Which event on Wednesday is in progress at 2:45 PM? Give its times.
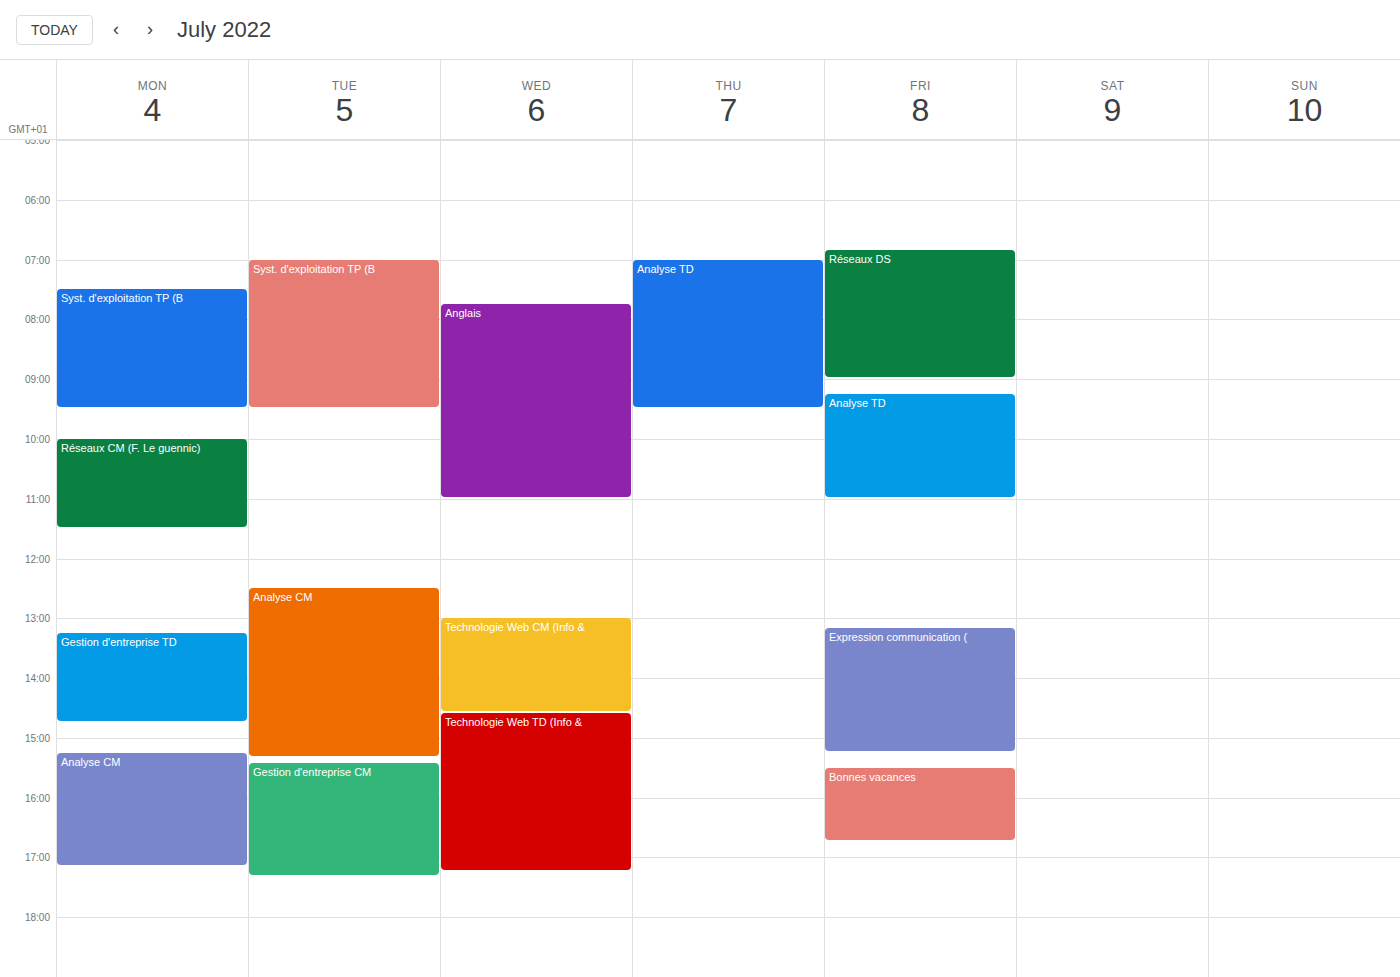
"Technologie Web TD (Info &", 2:35 PM to 5:15 PM